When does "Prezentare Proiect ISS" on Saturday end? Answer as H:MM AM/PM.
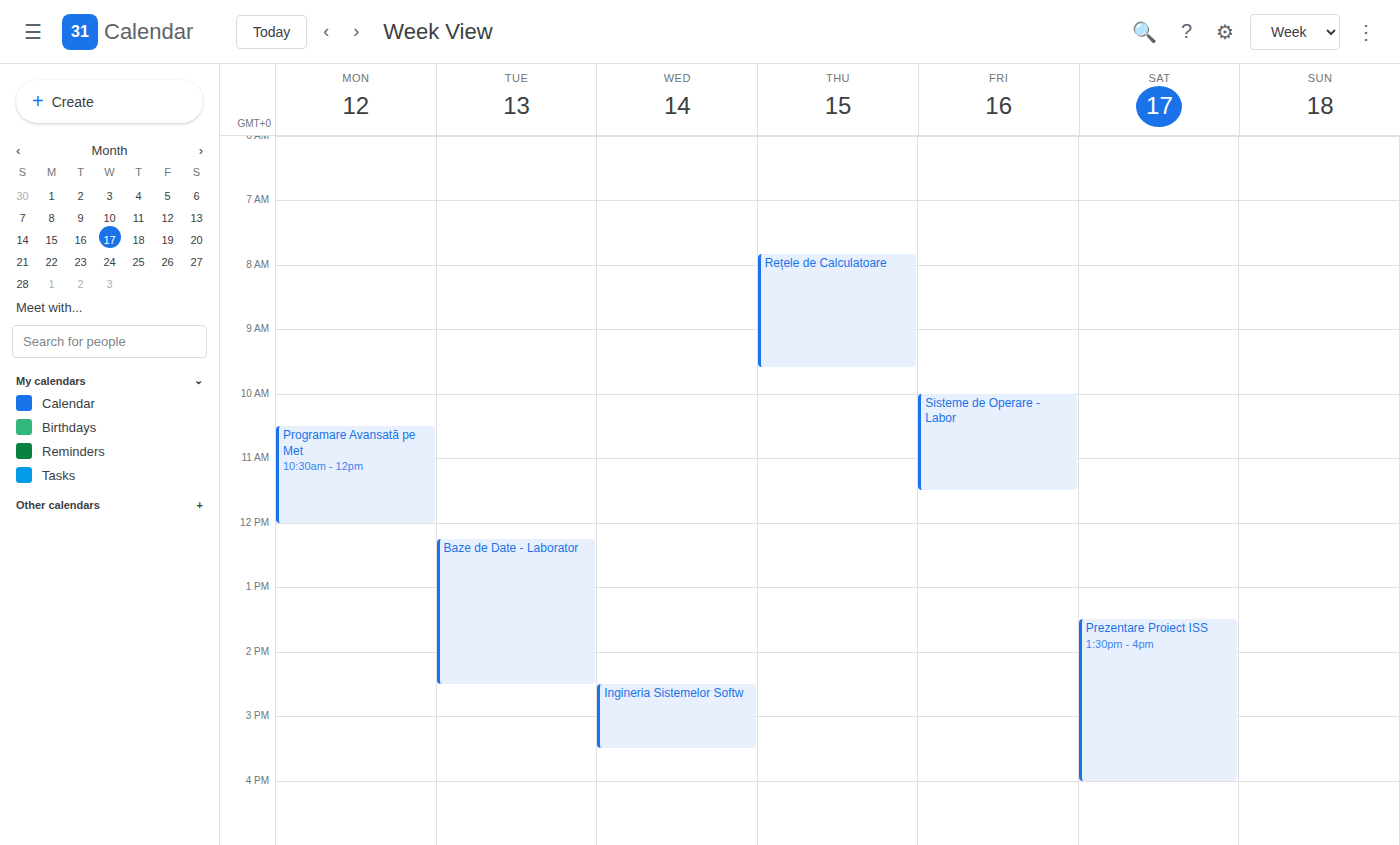
4:00 PM